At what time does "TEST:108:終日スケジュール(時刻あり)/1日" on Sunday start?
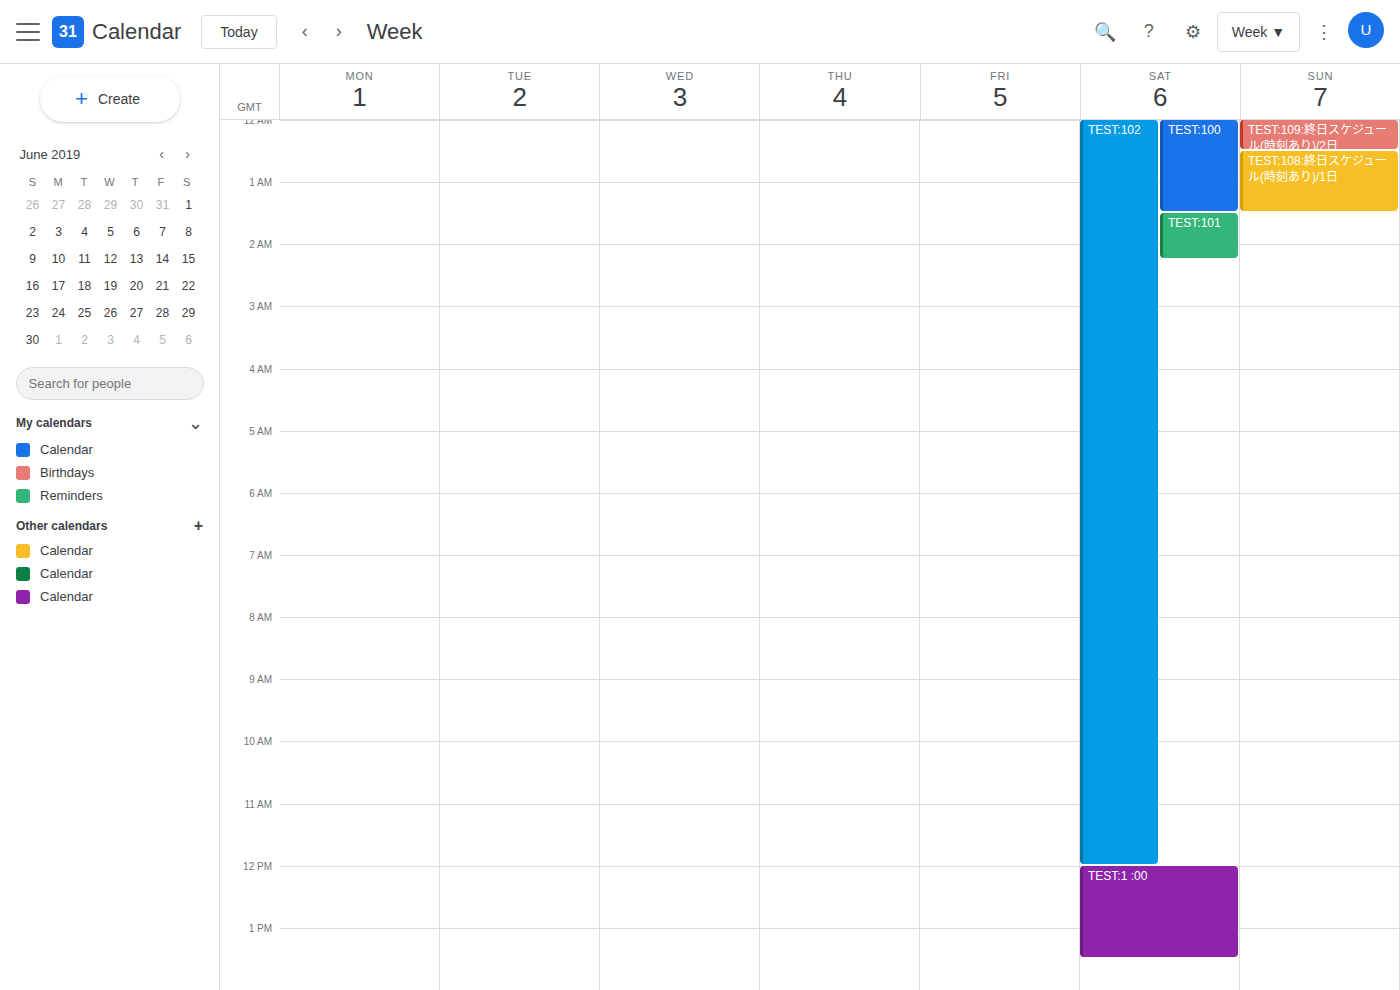
12:30 AM